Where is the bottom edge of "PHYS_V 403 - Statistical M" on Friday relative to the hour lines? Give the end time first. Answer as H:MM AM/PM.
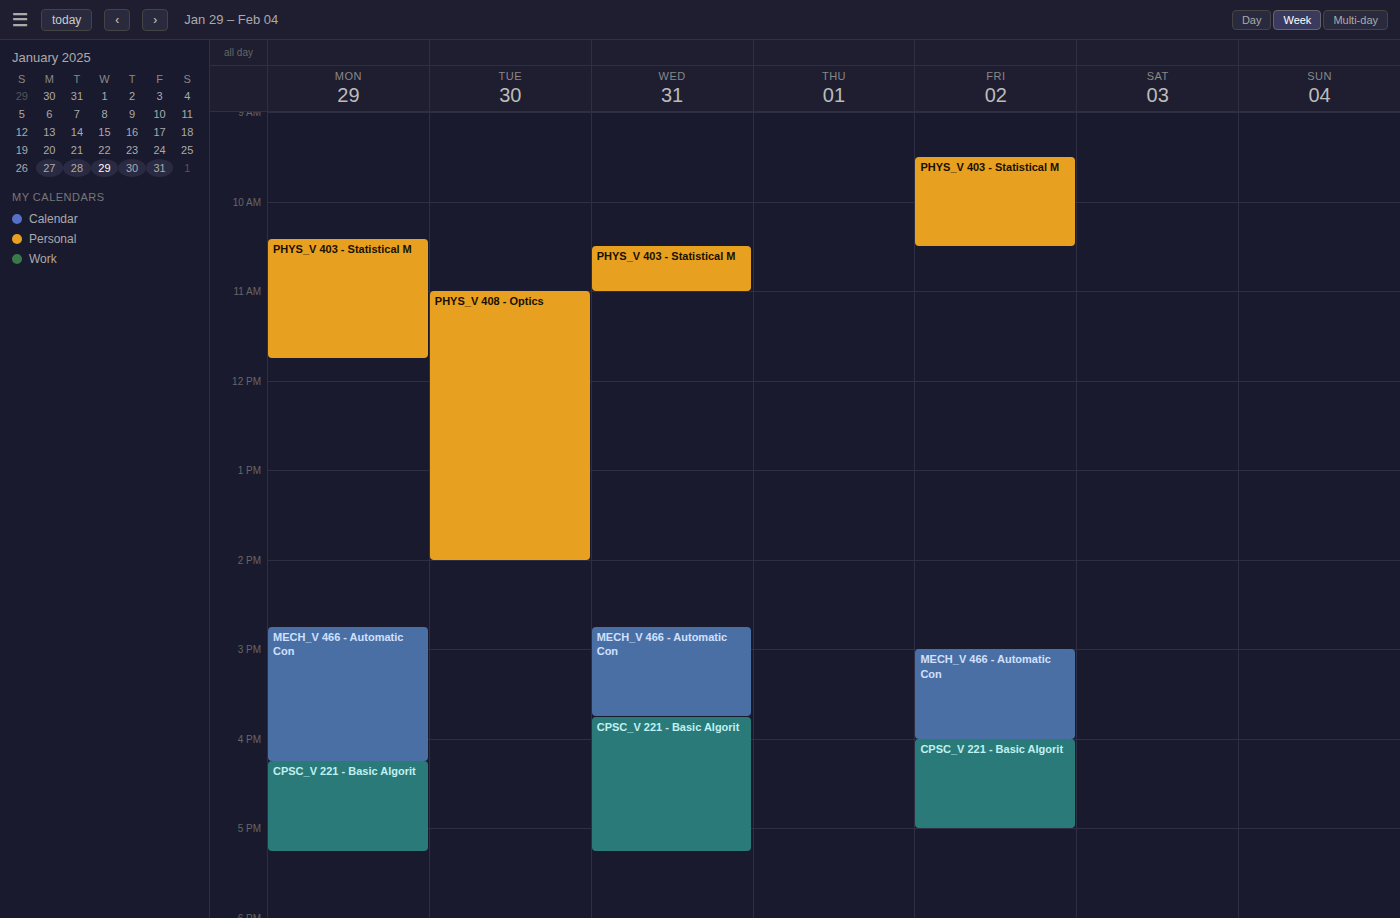
10:30 AM -- halfway between the 10 AM and 11 AM lines.